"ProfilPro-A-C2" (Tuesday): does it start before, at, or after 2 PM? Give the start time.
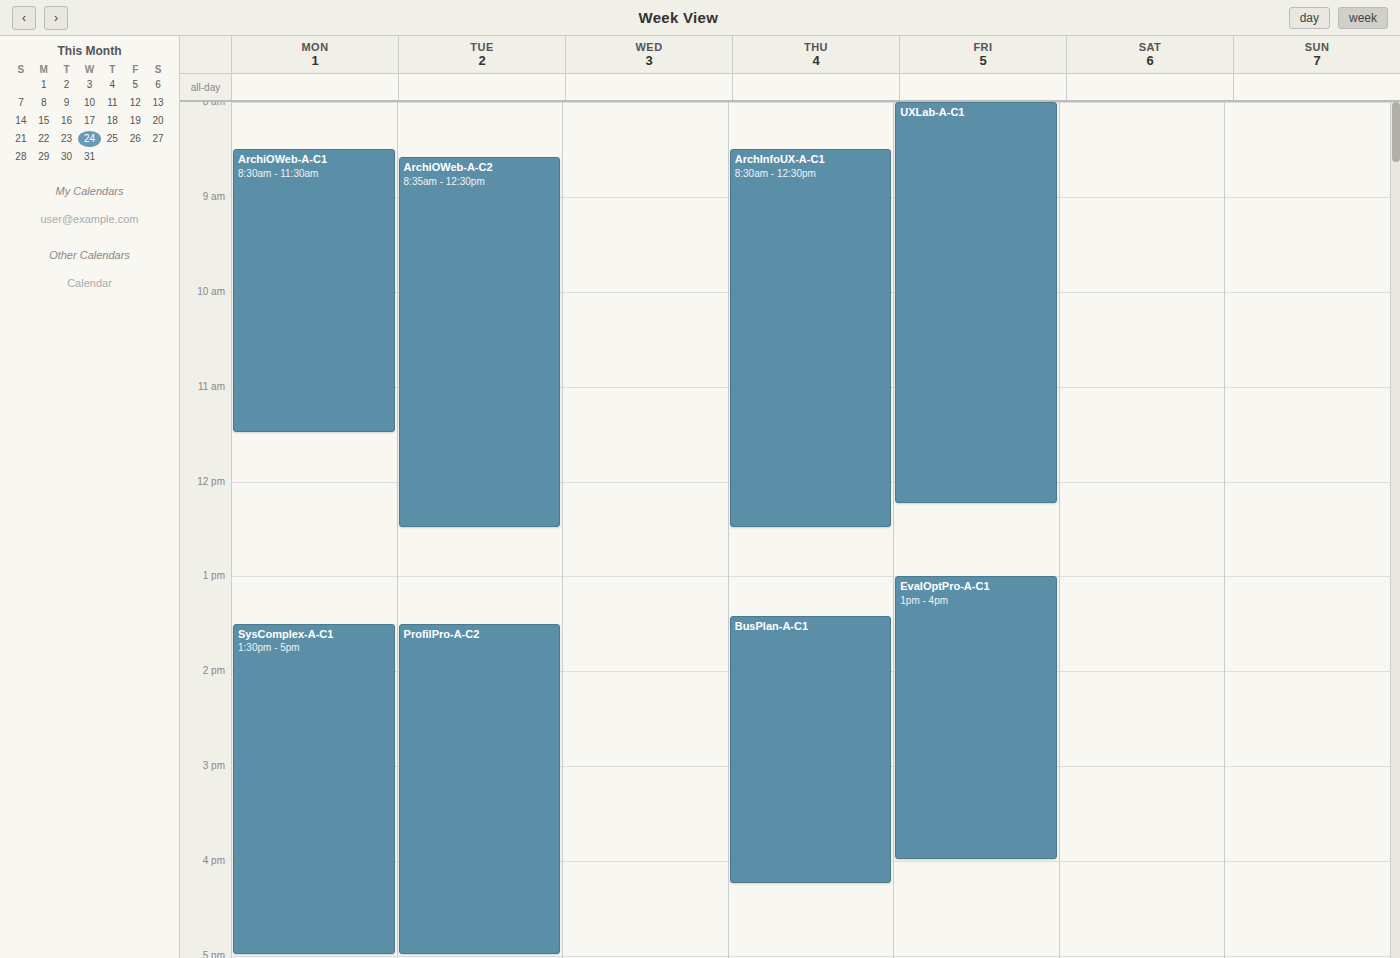
1:30 PM -- before 2 PM, 30 minutes above the 2 PM line.